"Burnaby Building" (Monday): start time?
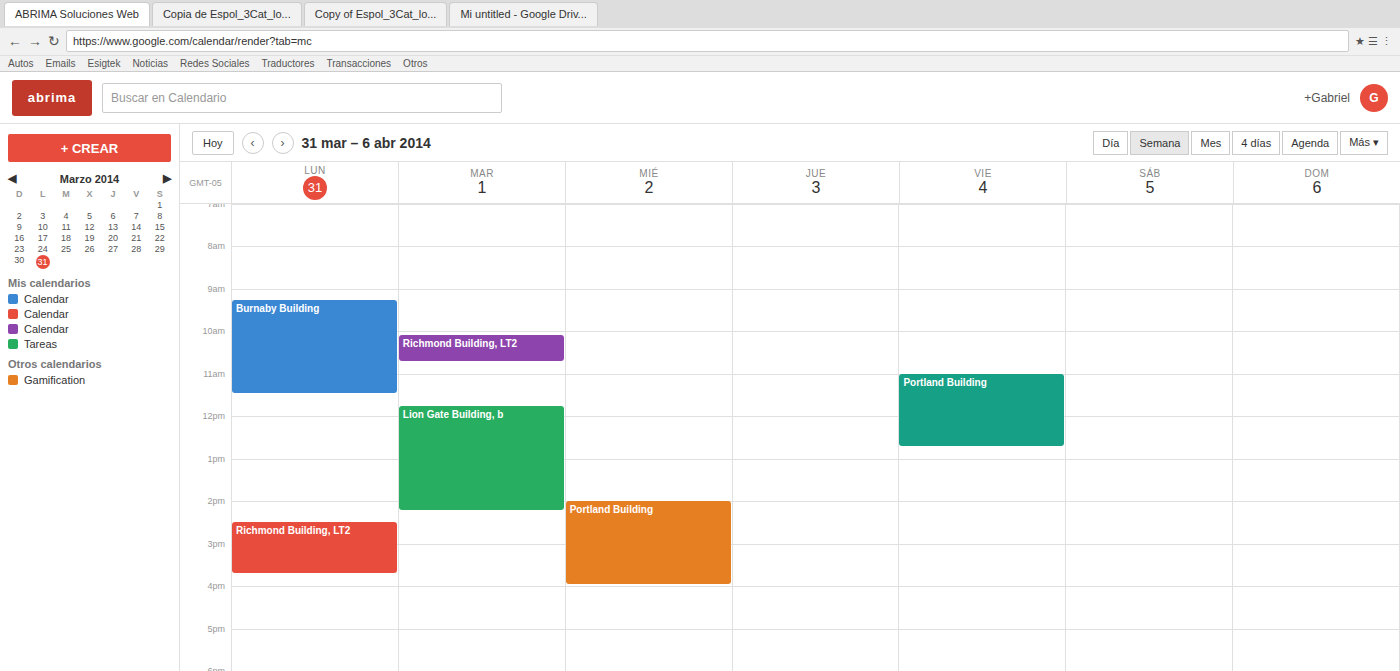
09:15